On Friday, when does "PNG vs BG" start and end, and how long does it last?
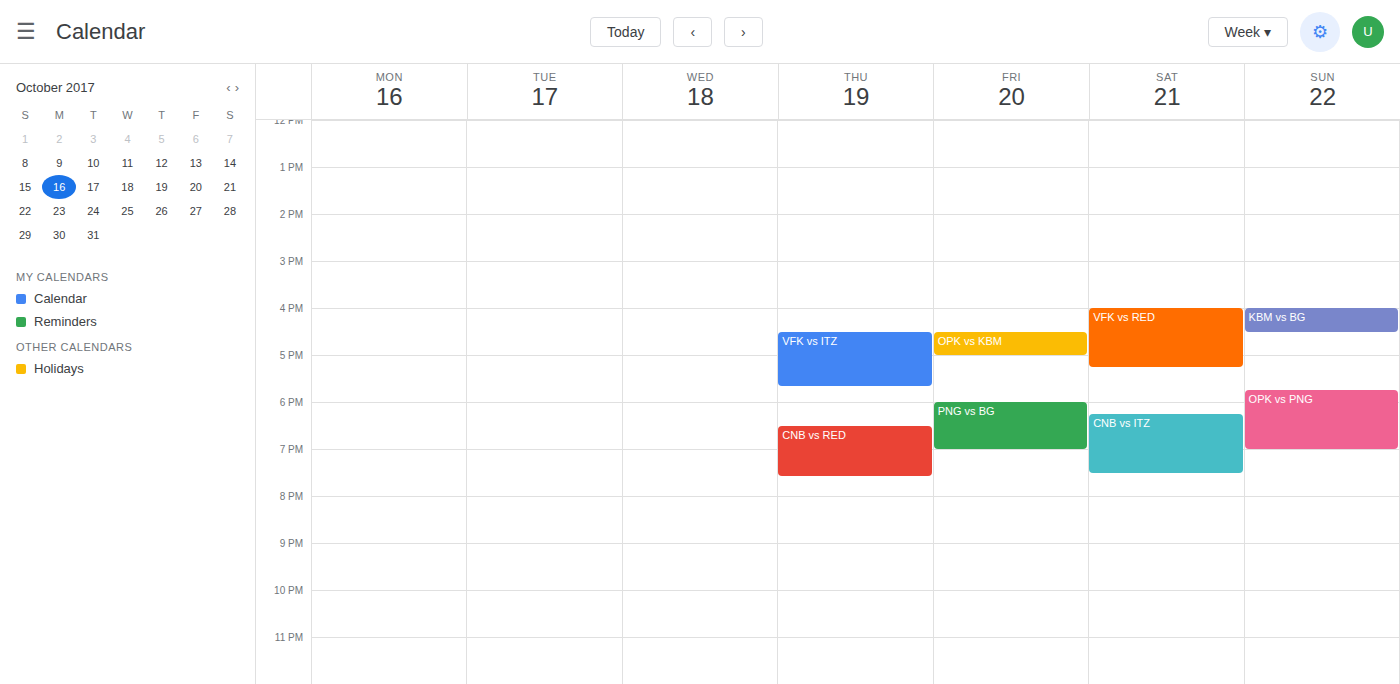
6:00 PM to 7:00 PM, 1 hour